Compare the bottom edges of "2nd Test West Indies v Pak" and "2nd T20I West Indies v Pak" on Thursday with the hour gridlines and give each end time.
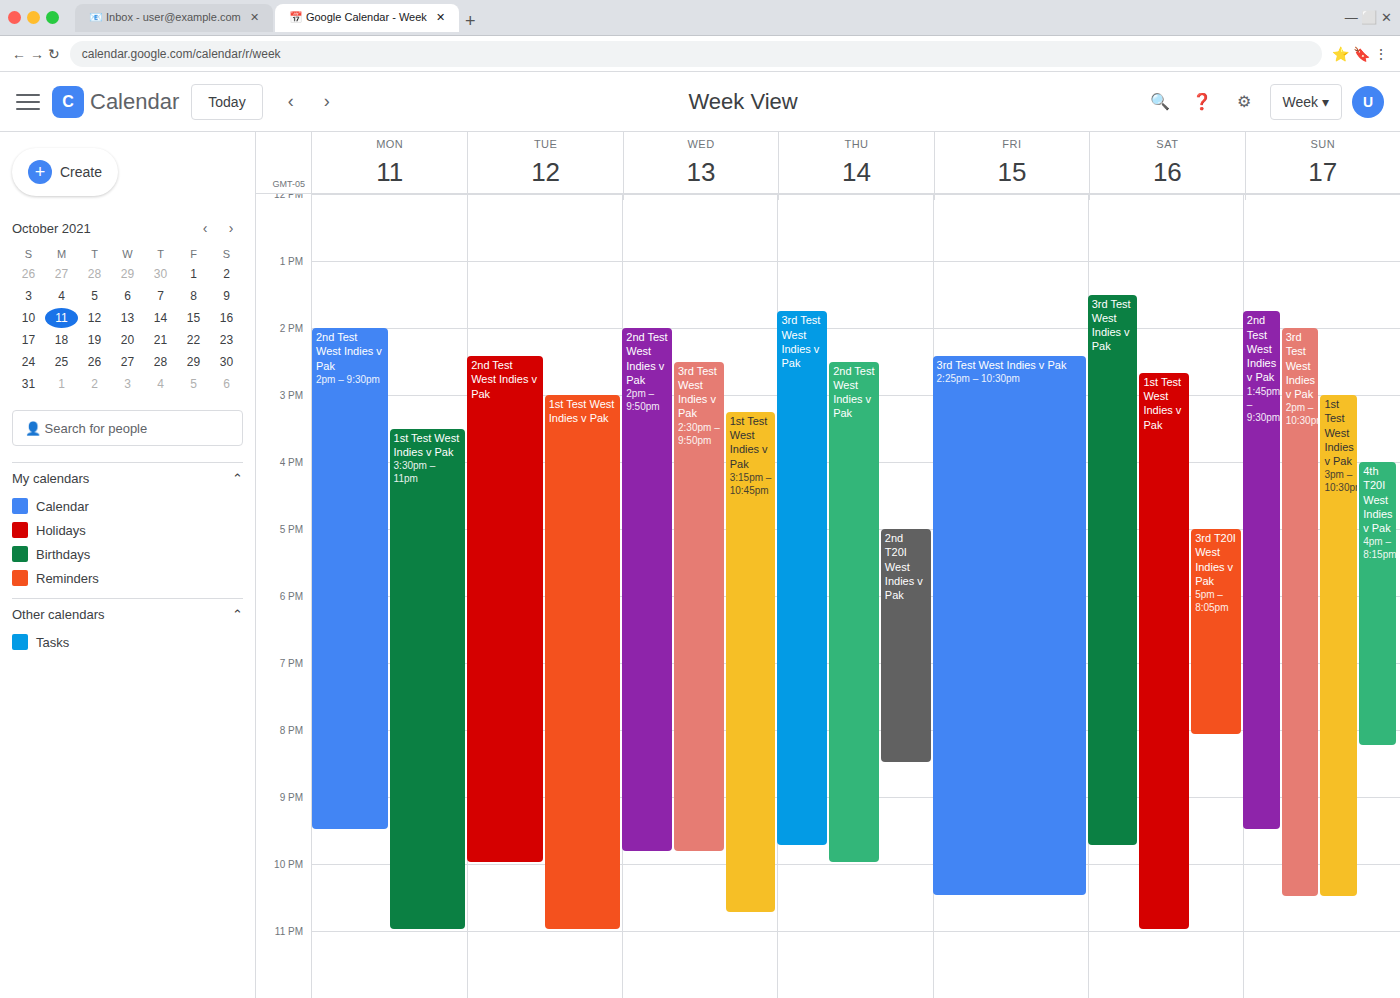
"2nd Test West Indies v Pak": 10:00 PM, exactly on the 10 PM line. "2nd T20I West Indies v Pak": 8:30 PM, halfway between the 8 PM and 9 PM lines.